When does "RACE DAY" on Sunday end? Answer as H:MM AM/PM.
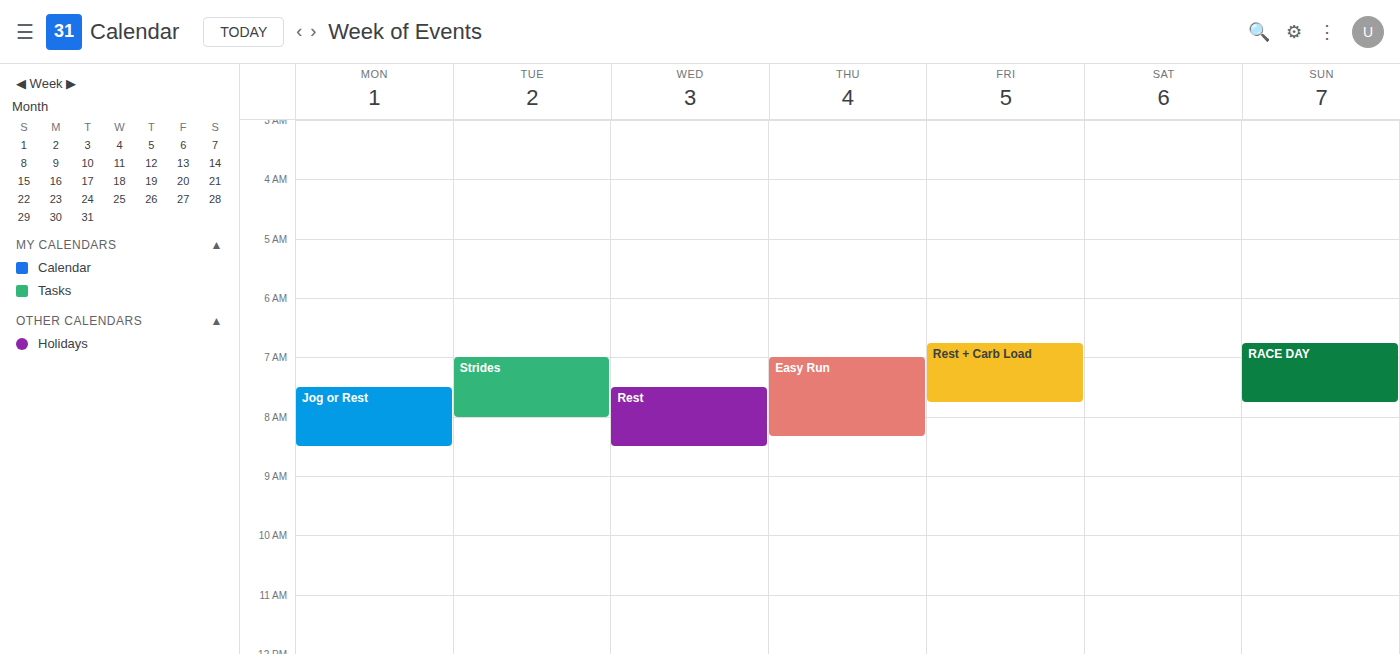
7:45 AM